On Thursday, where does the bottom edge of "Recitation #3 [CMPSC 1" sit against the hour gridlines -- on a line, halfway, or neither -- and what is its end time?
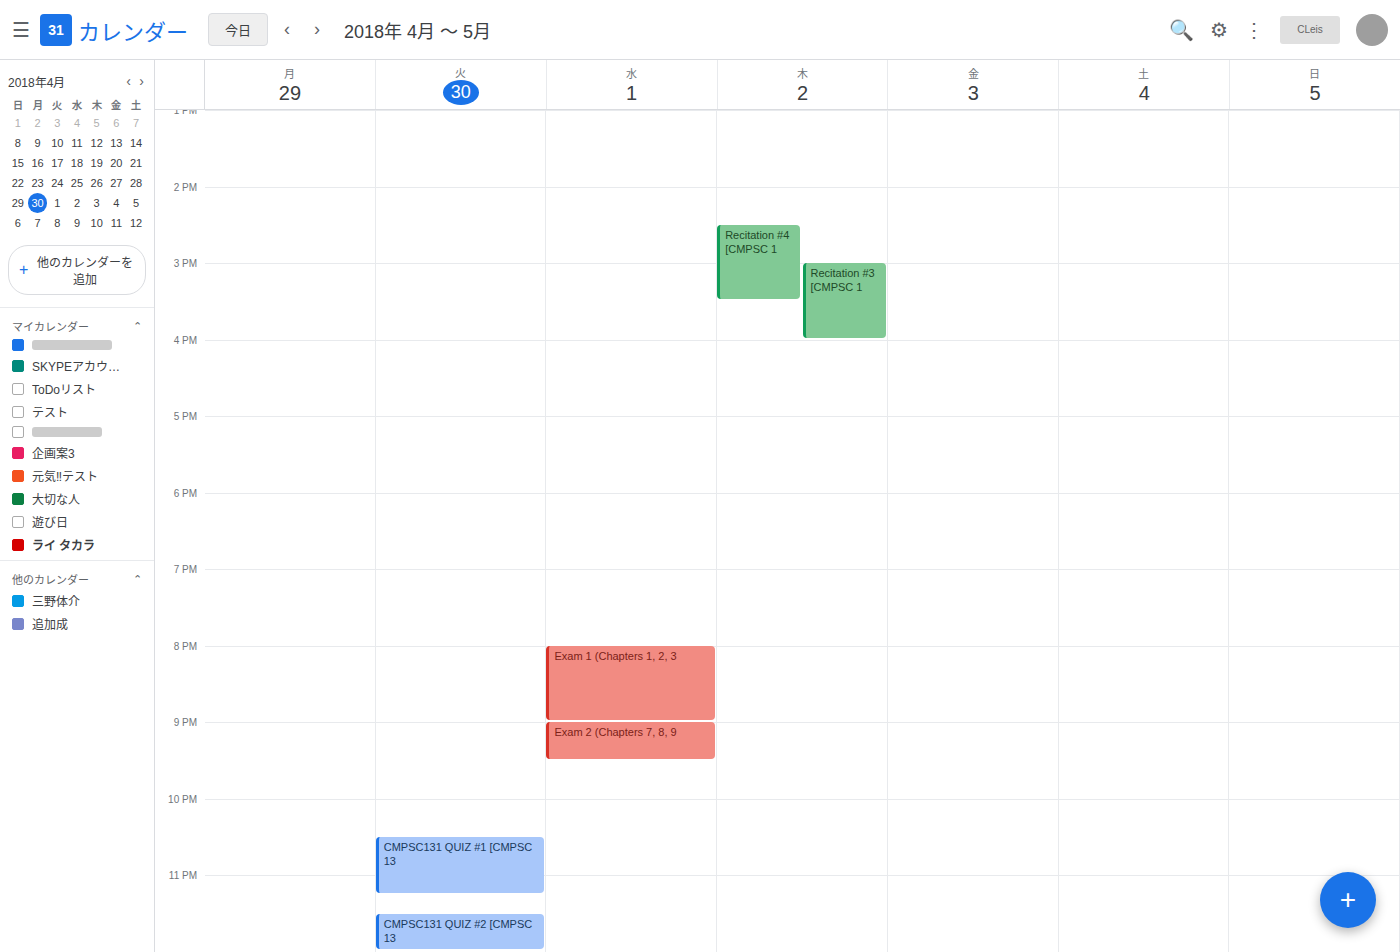
4:00 PM -- exactly on the 4 PM line.